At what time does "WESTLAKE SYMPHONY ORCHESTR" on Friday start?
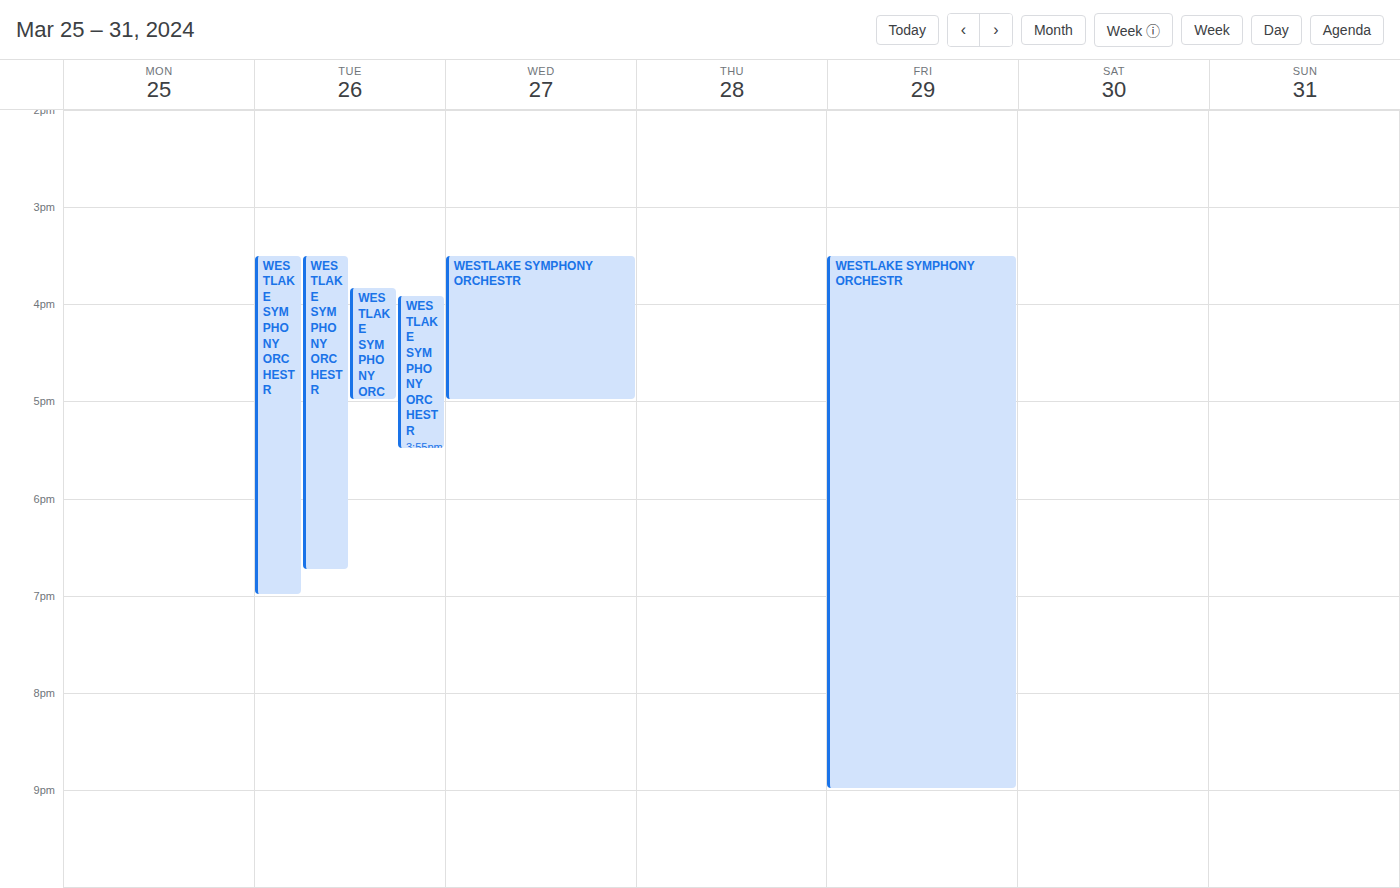
3:30 PM